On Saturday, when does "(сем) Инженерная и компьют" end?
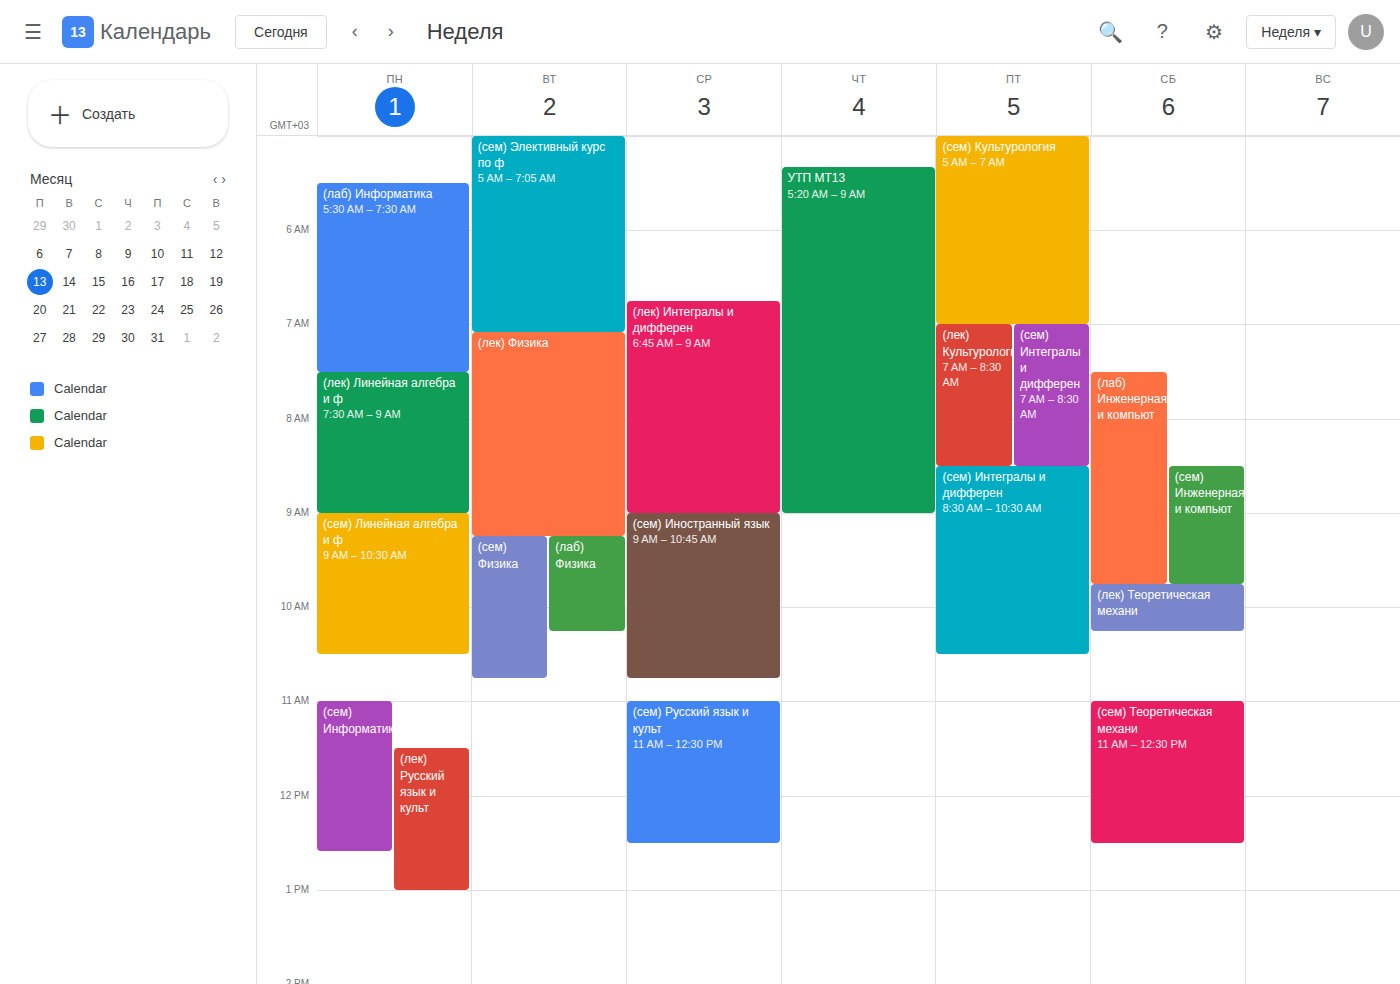
9:45 AM